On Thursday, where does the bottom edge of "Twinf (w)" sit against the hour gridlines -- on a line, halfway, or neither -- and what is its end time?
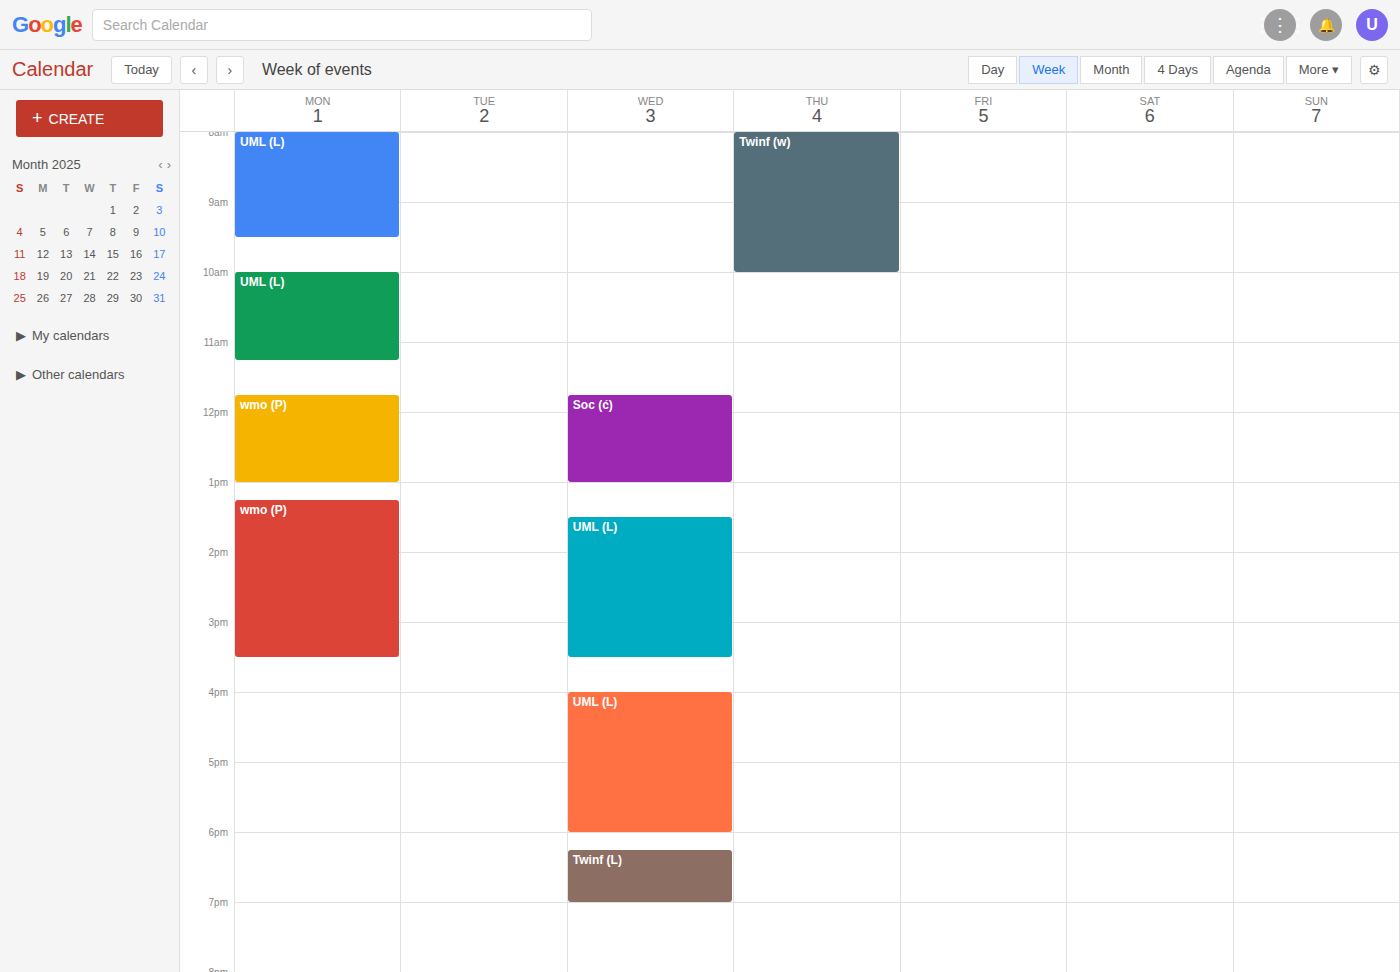
10:00 AM -- exactly on the 10 AM line.